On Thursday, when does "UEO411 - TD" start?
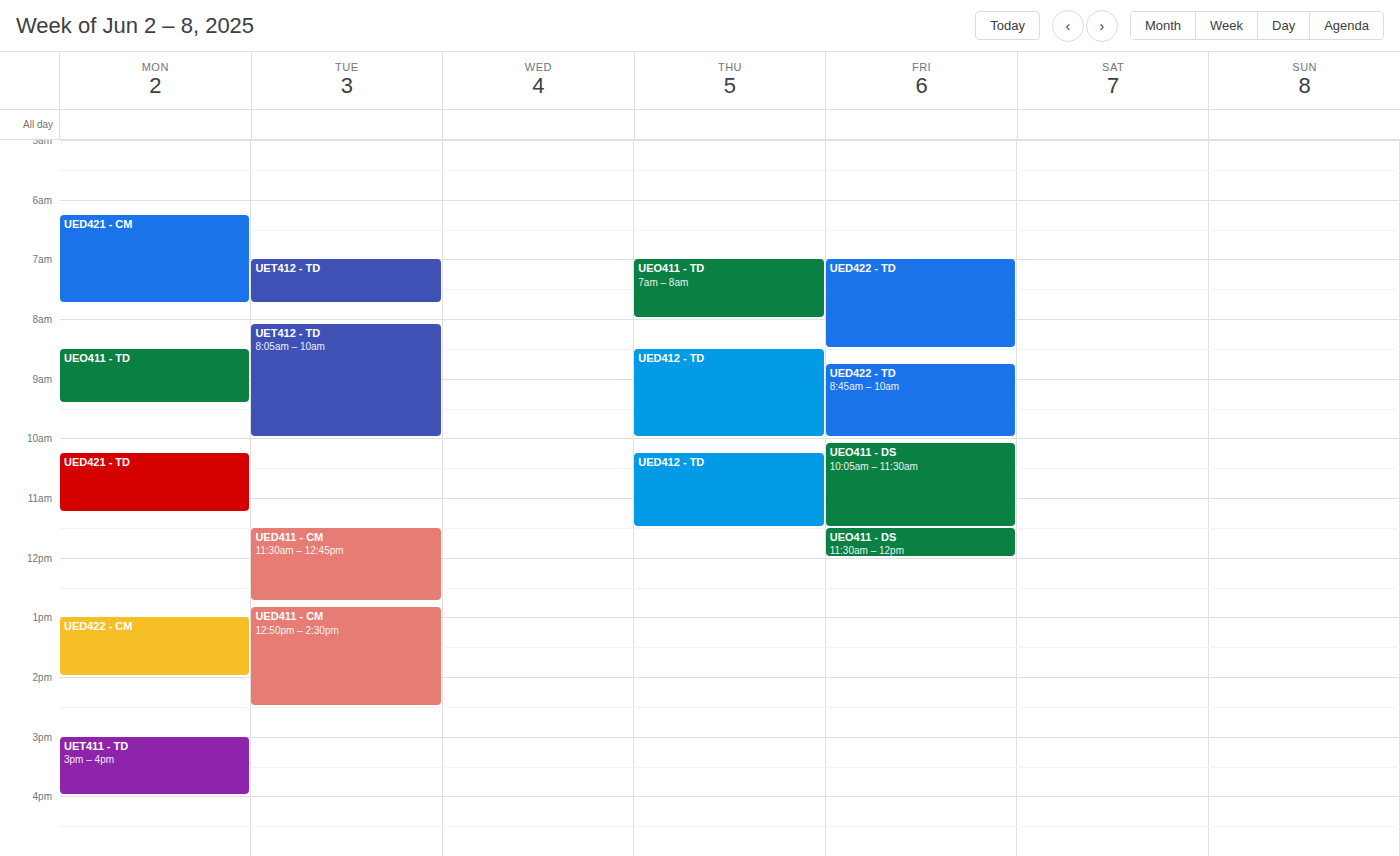
07:00